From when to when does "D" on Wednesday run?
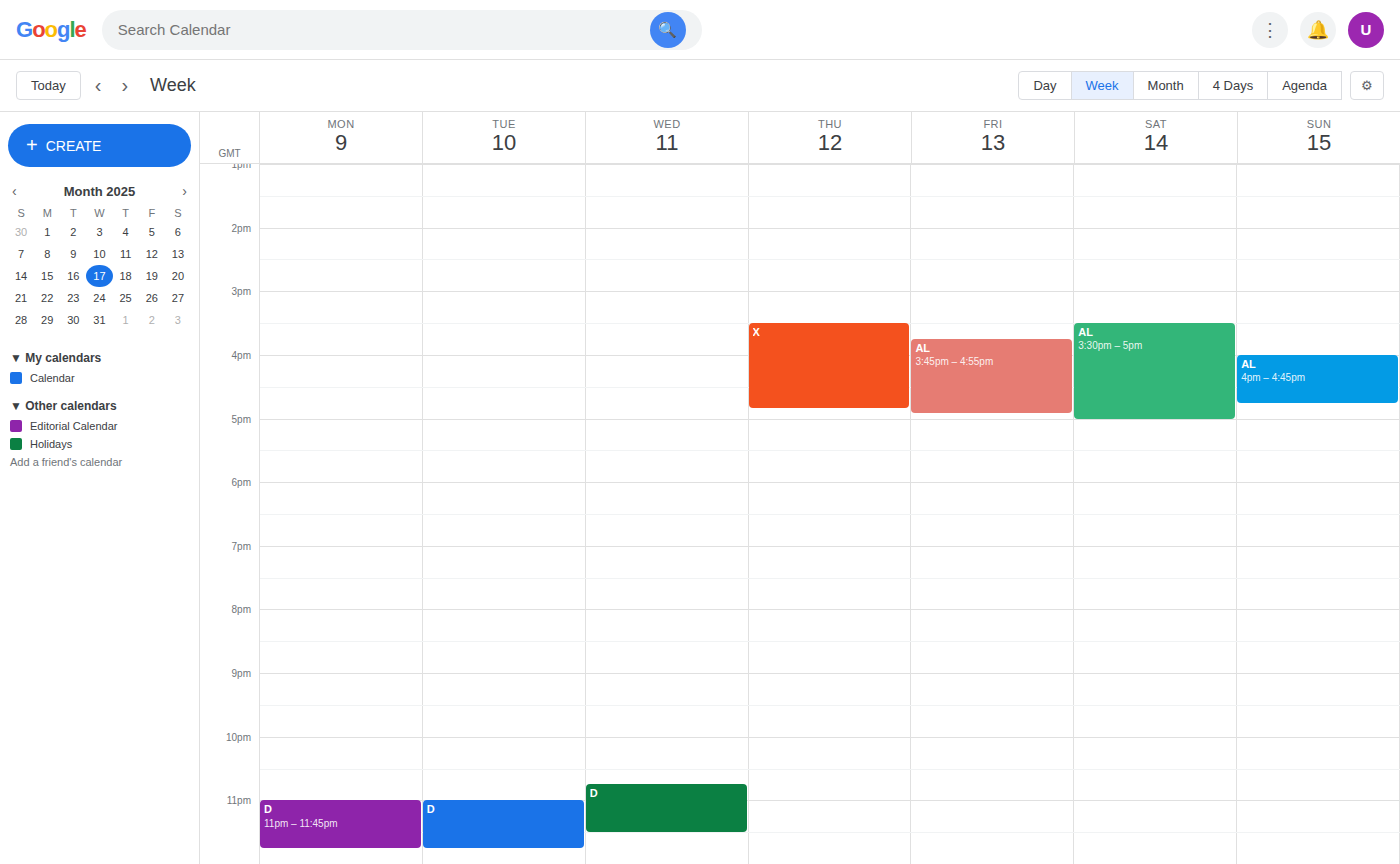
10:45 PM to 11:30 PM